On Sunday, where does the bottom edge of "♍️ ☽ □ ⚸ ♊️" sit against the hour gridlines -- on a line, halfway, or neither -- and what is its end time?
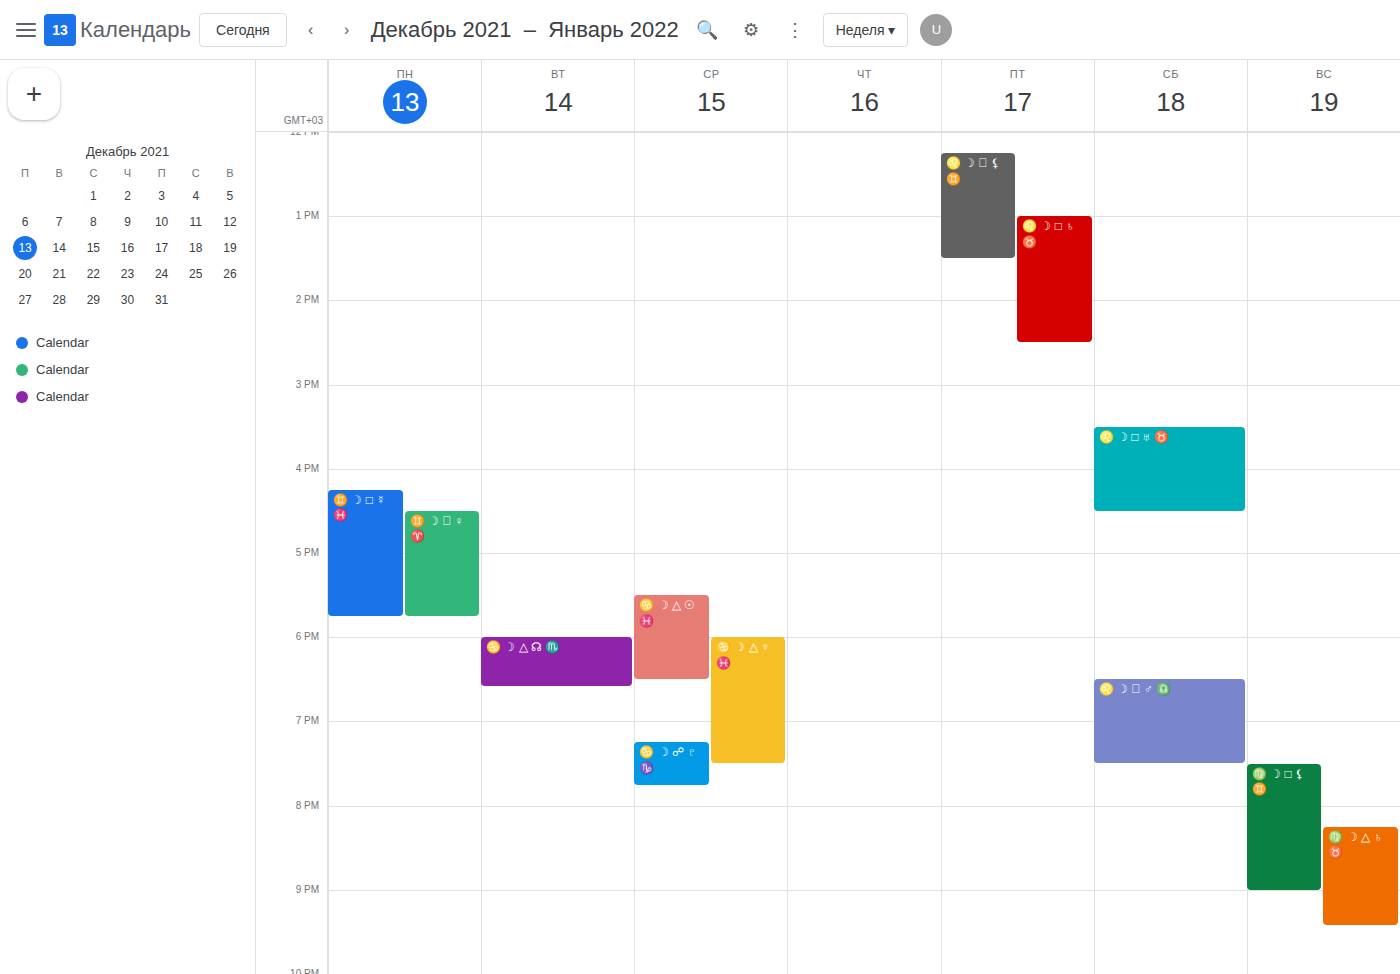
9:00 PM -- exactly on the 9 PM line.